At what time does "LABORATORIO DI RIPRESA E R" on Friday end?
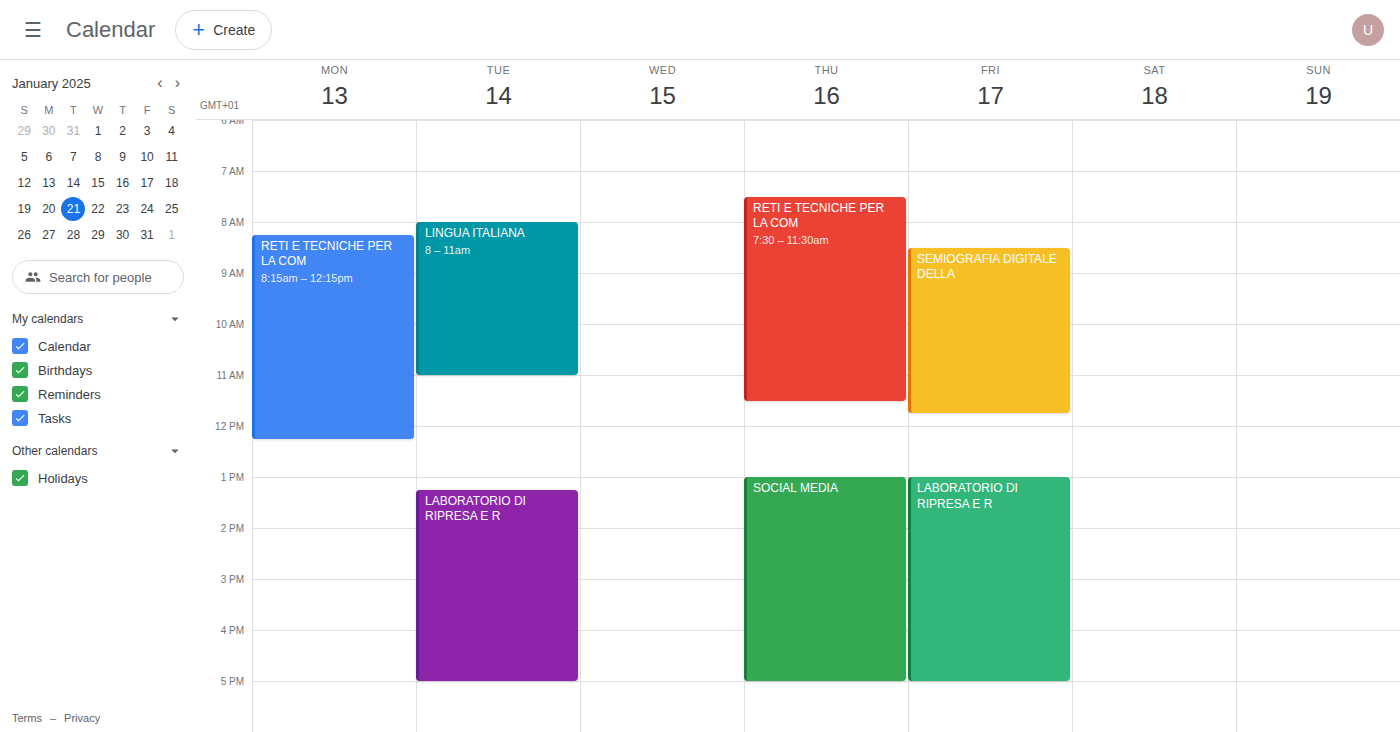
5:00 PM